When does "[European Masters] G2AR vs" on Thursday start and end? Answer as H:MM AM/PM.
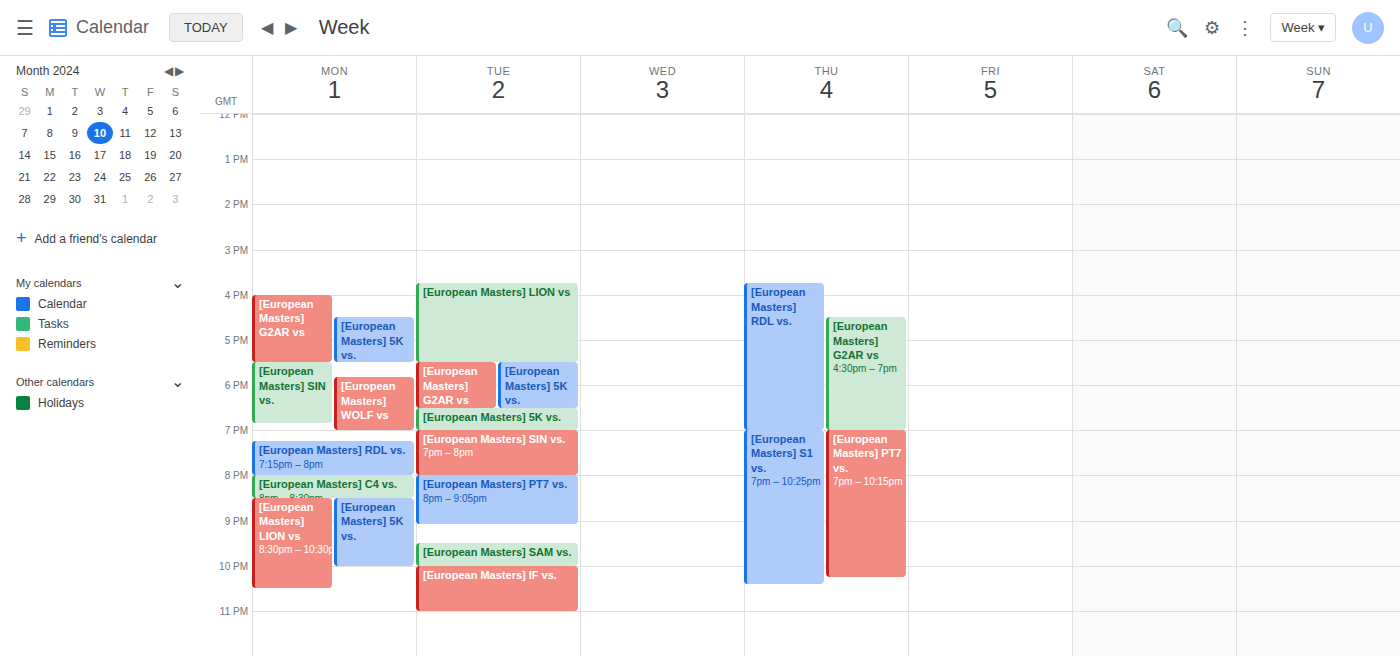
4:30 PM to 7:00 PM